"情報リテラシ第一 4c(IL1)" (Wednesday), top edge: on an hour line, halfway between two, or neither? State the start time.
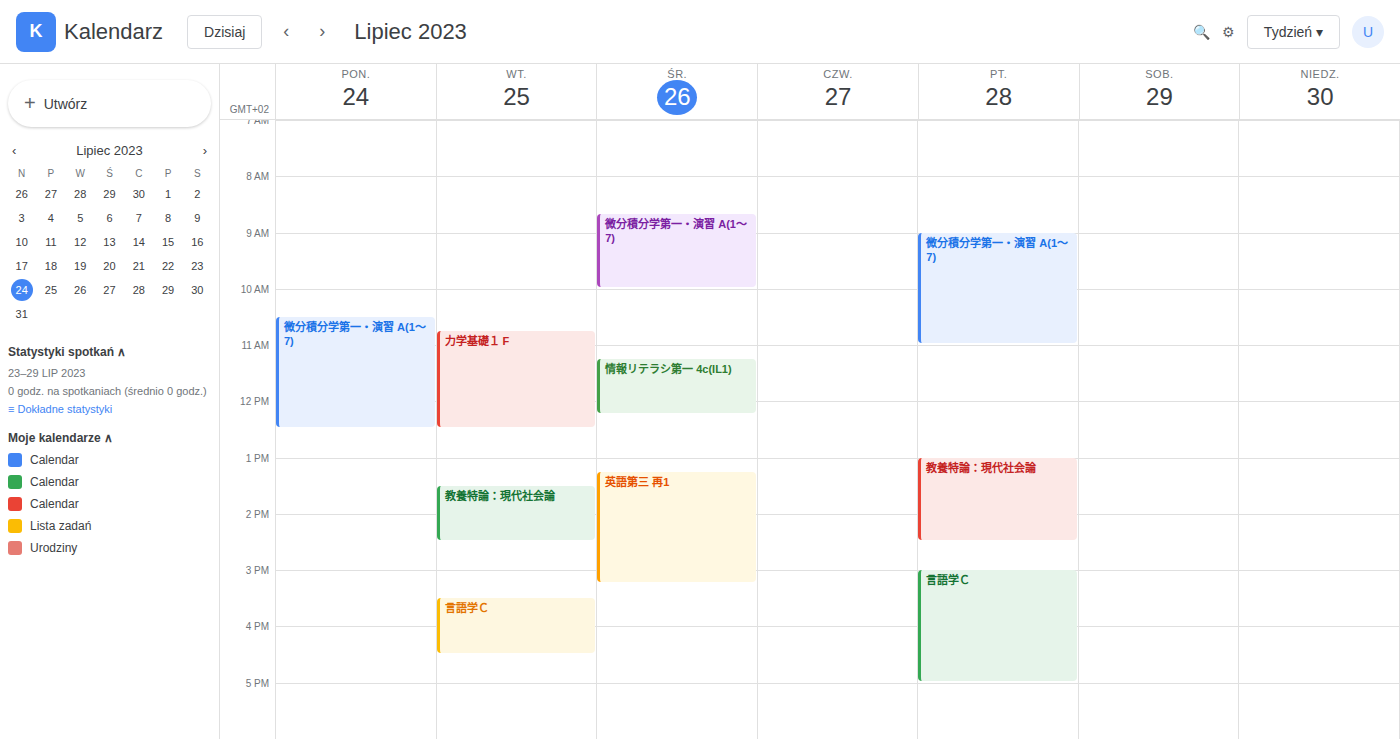
11:15 AM -- neither: a quarter of the way from the 11 AM line to the 12 PM line.